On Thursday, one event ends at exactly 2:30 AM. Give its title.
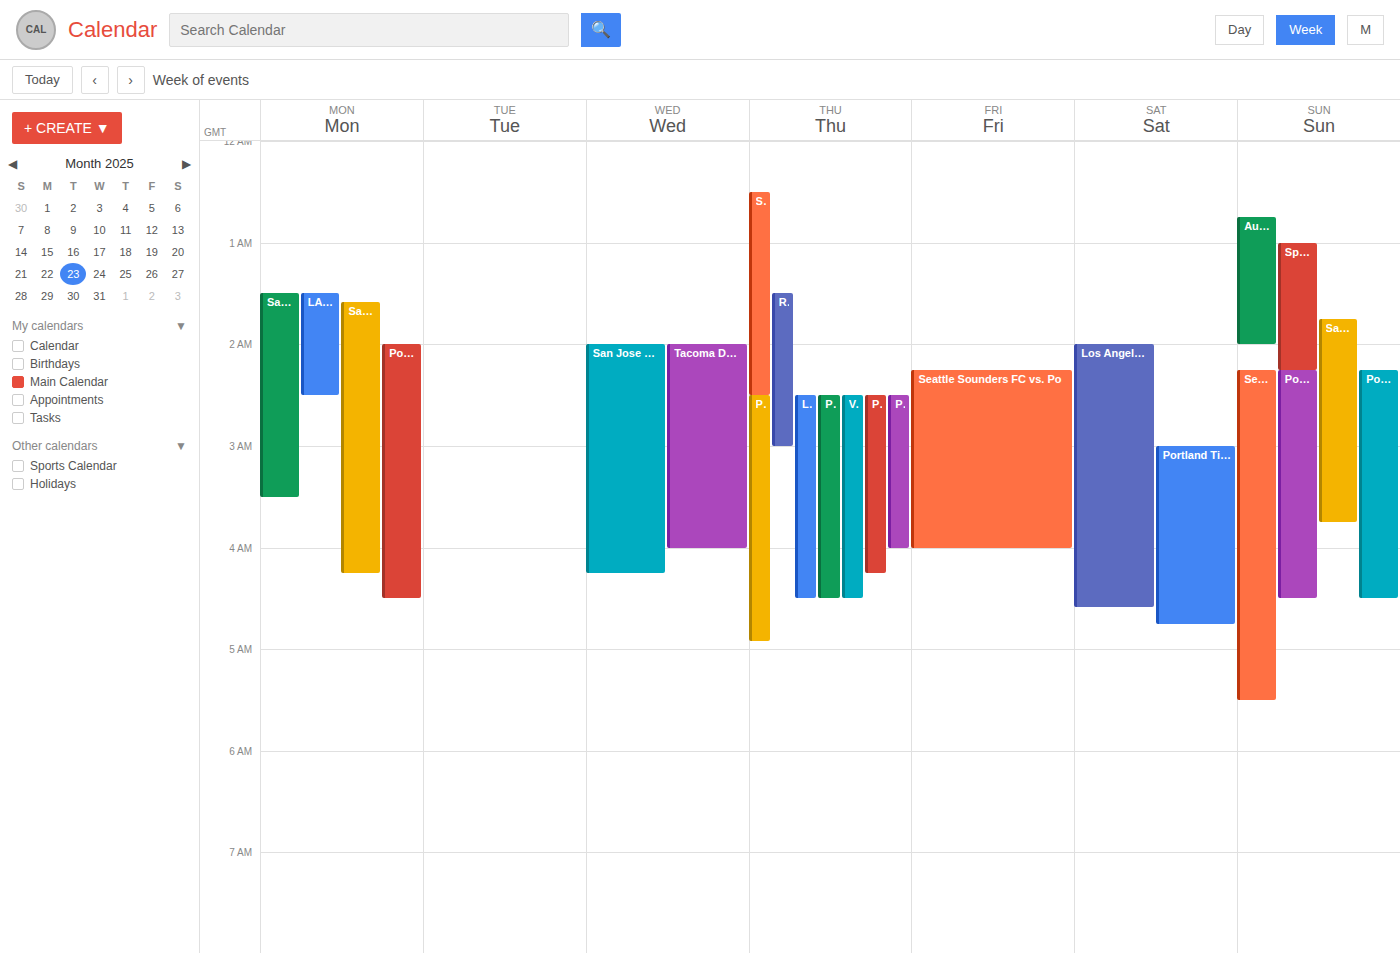
"St. Louis City SC vs. Port"